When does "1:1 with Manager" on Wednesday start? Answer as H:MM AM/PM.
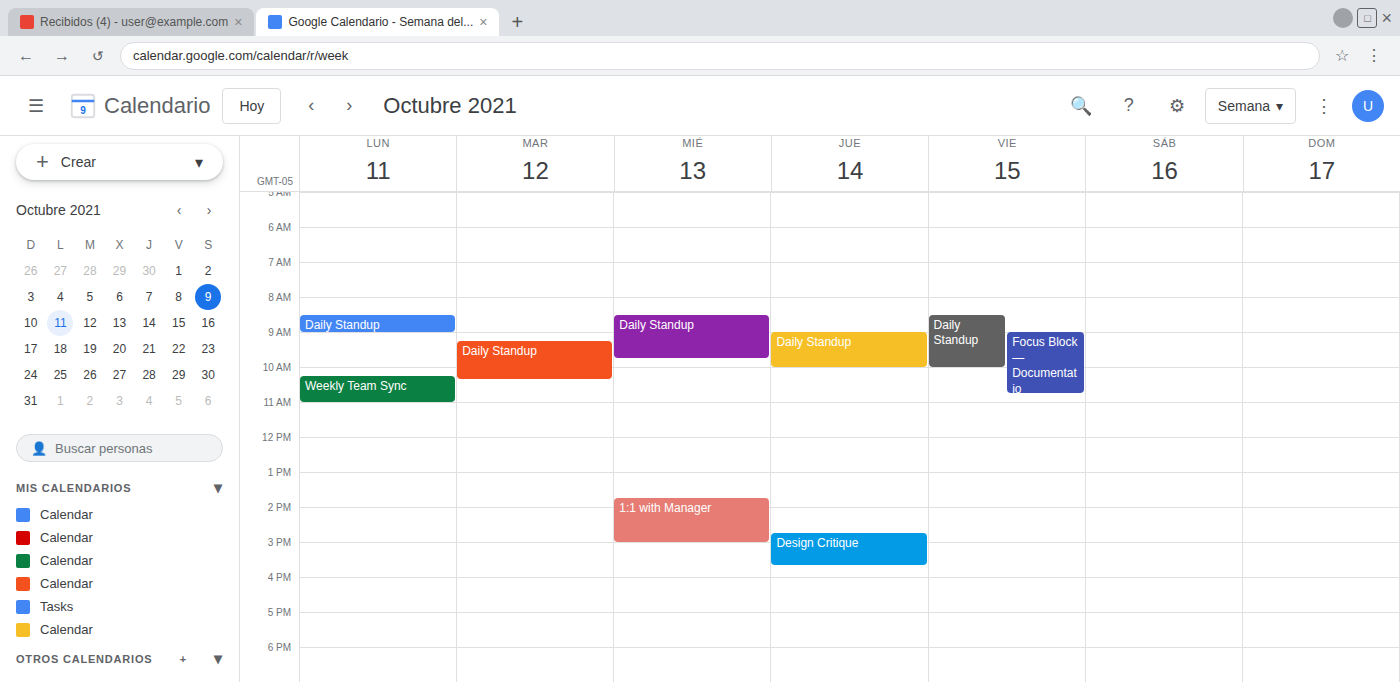
1:45 PM